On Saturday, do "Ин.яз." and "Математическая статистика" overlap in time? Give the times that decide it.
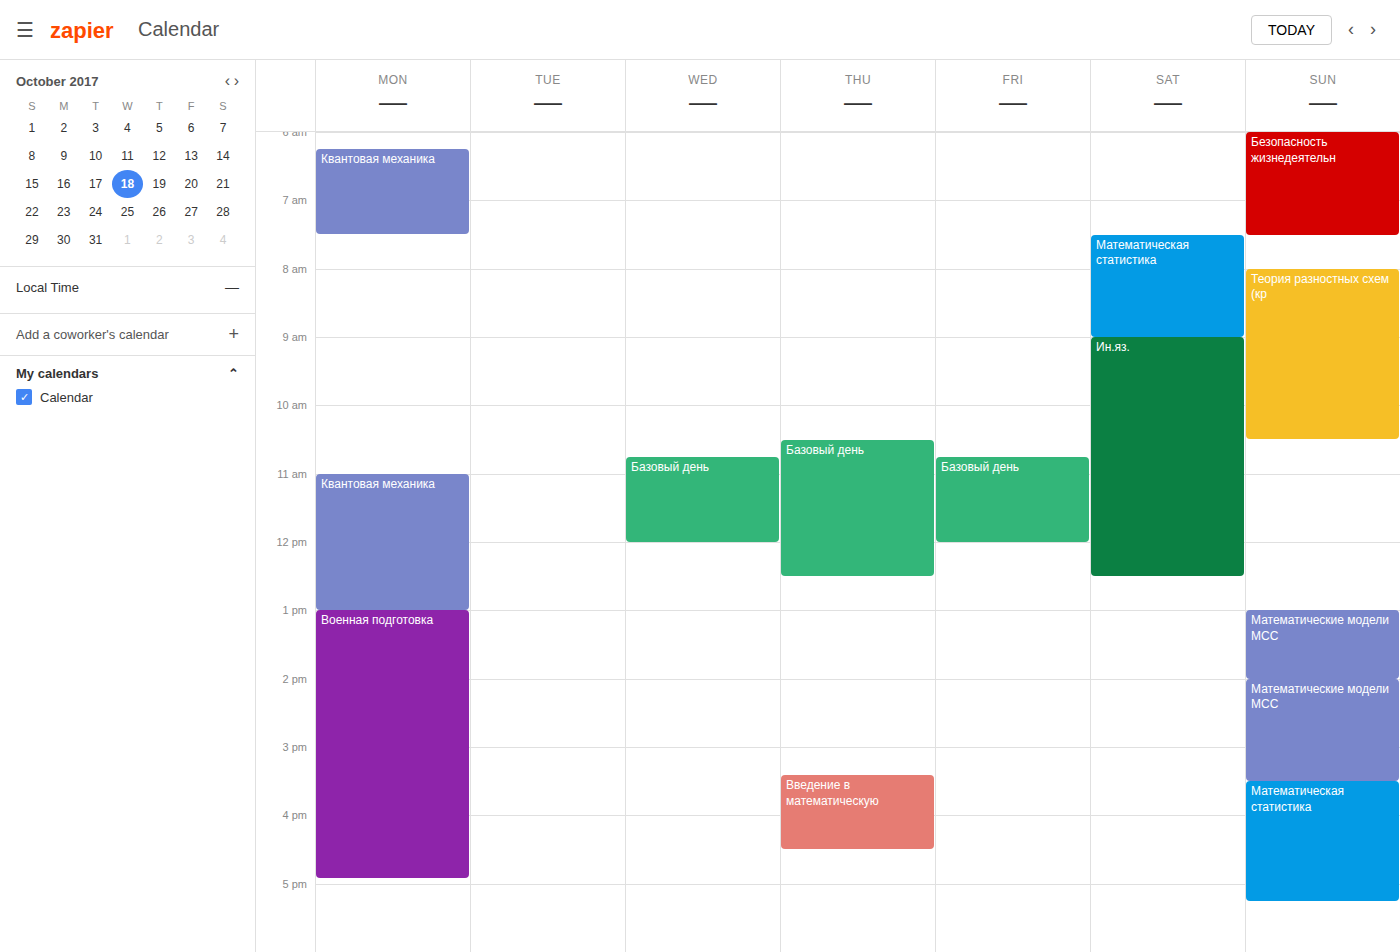
"Математическая статистика" ends at 9:00 AM, exactly when "Ин.яз." starts -- they touch but do not overlap.